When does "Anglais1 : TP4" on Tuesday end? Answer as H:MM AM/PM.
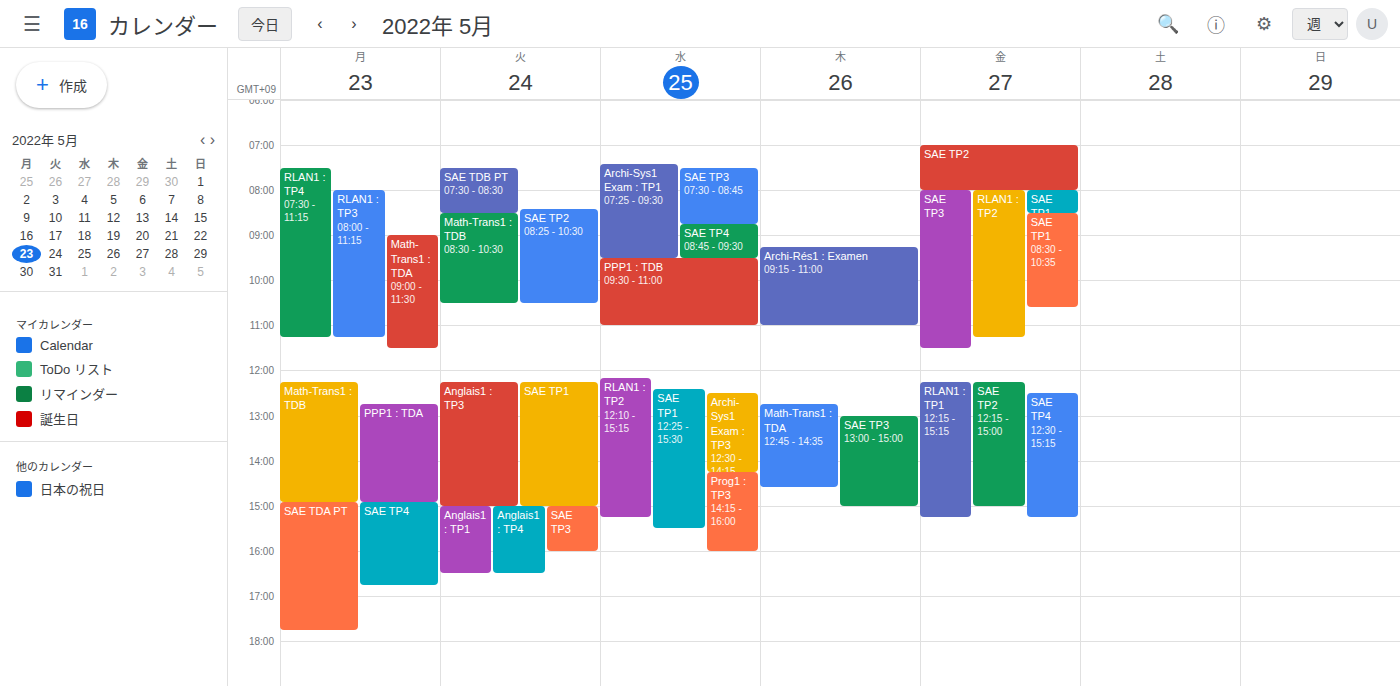
4:30 PM